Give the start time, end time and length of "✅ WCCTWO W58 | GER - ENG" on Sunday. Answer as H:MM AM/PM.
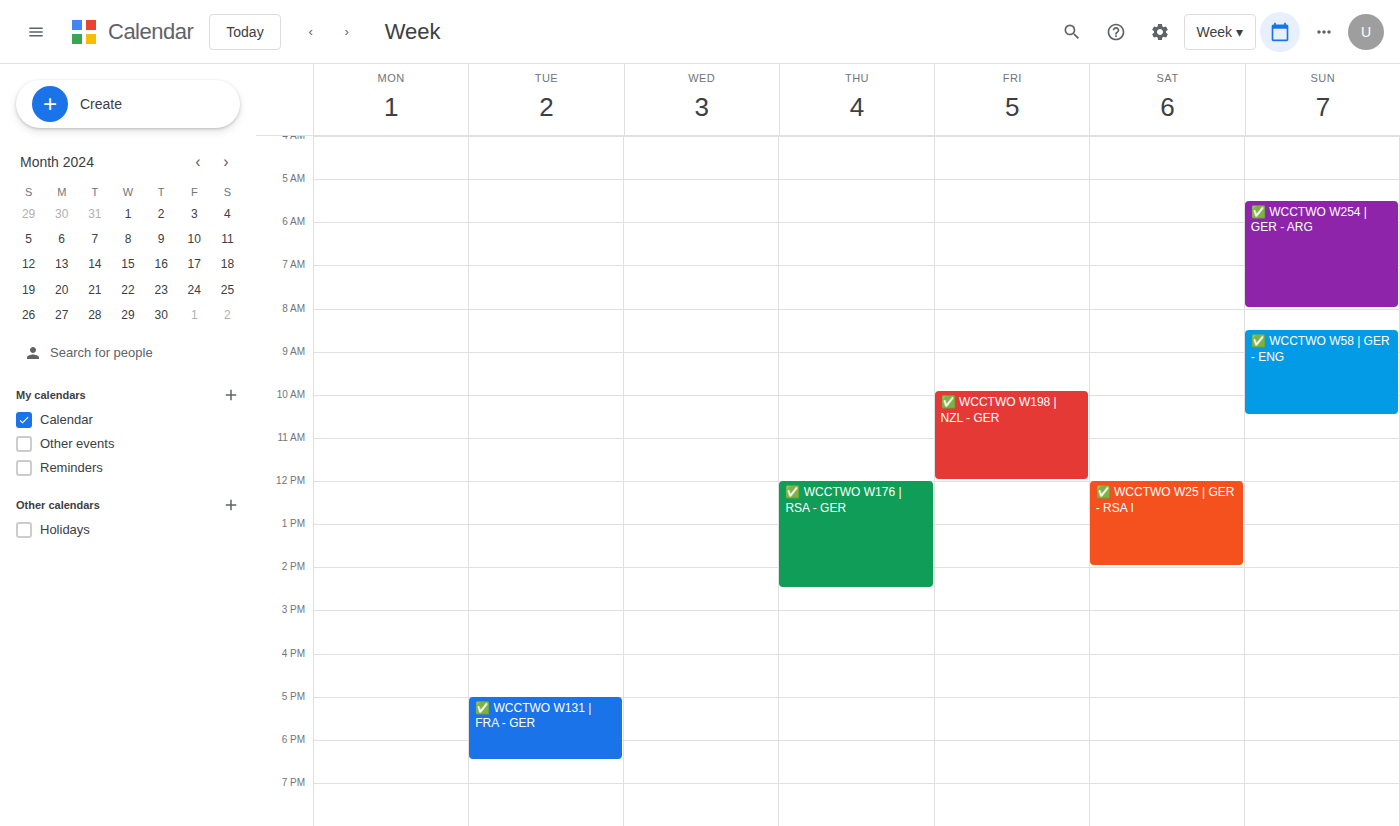
8:30 AM to 10:30 AM, 2 hours